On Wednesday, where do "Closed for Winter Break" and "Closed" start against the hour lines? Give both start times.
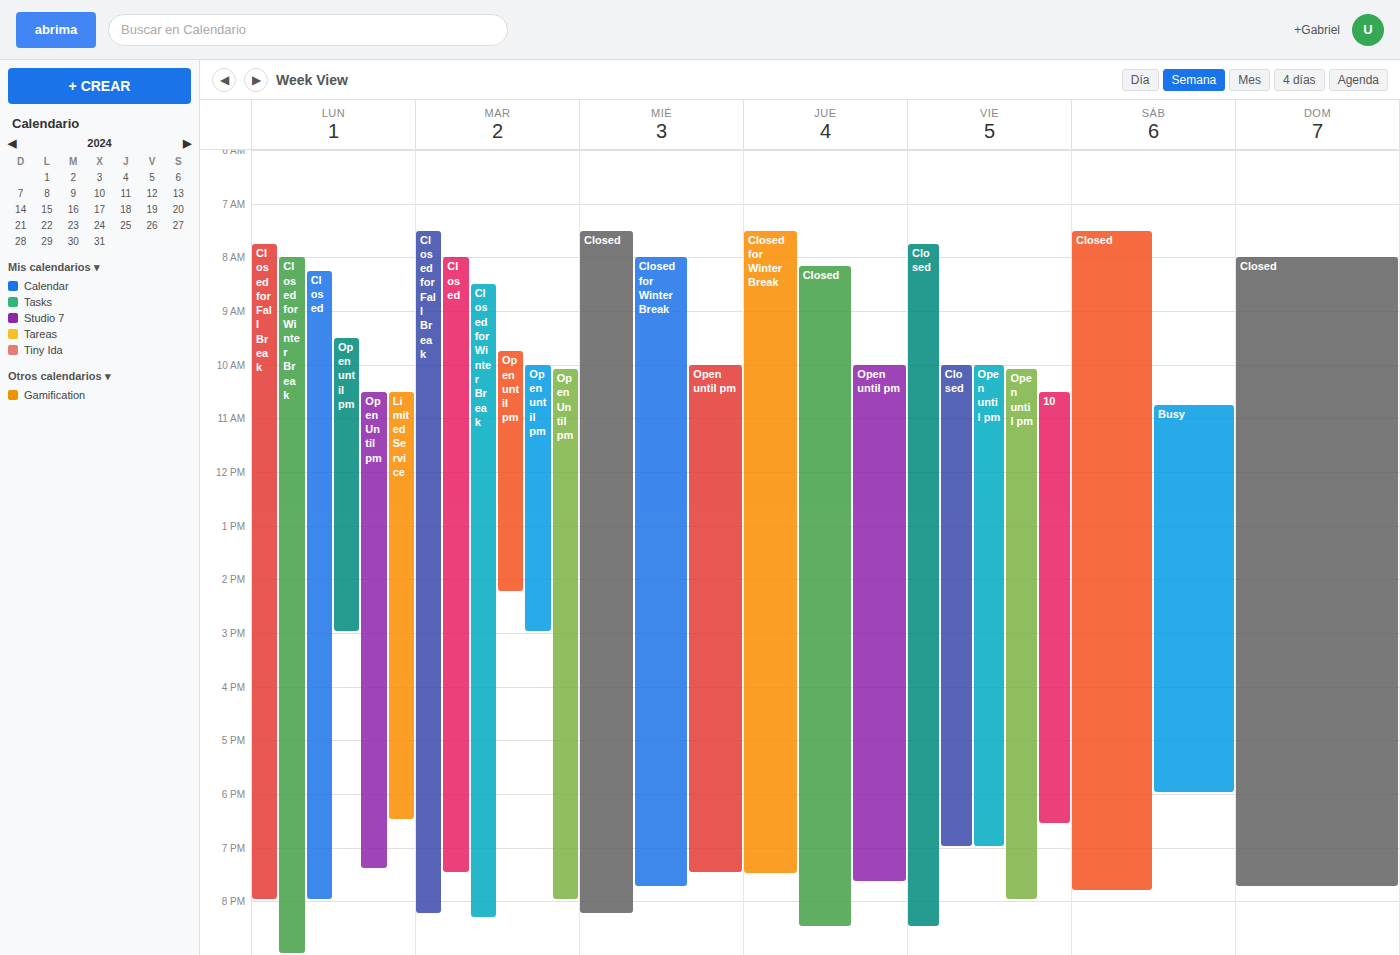
"Closed for Winter Break": 8:00 AM, exactly on the 8 AM line. "Closed": 7:30 AM, halfway between the 7 AM and 8 AM lines.